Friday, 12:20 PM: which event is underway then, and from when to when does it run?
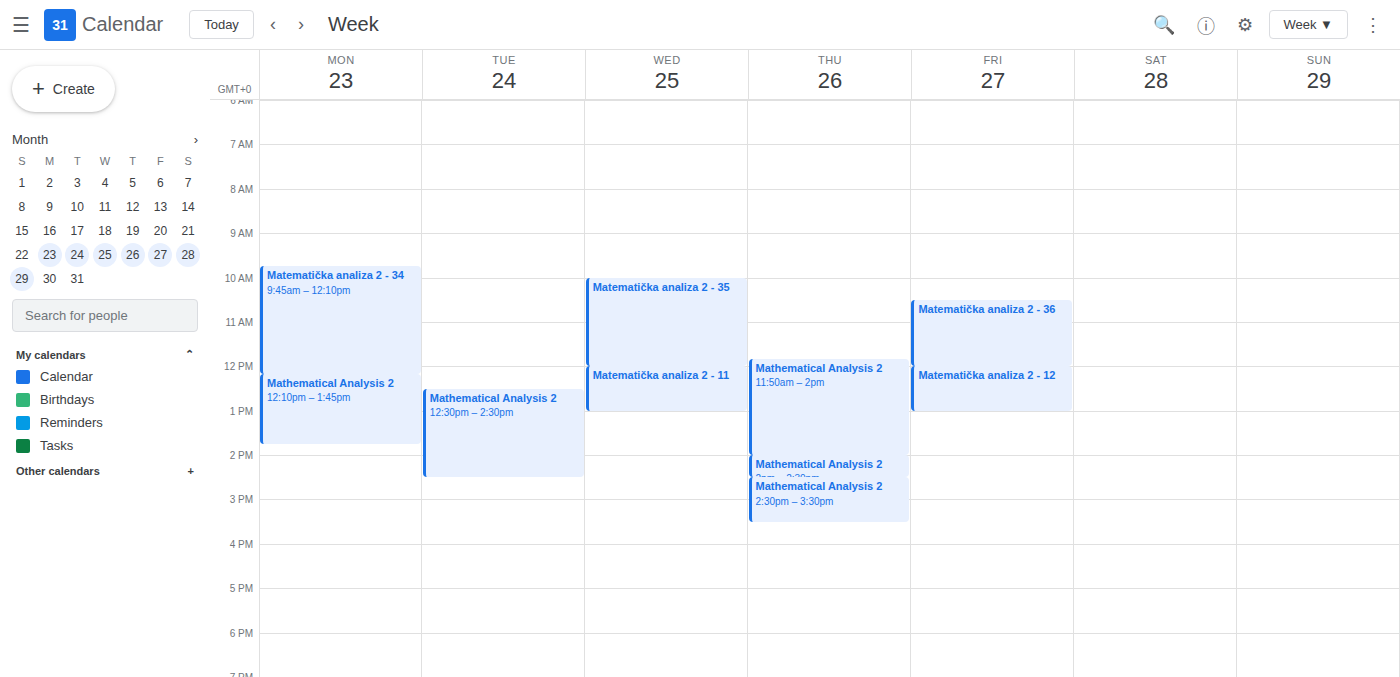
"Matematička analiza 2 - 12", 12:00 PM to 1:00 PM